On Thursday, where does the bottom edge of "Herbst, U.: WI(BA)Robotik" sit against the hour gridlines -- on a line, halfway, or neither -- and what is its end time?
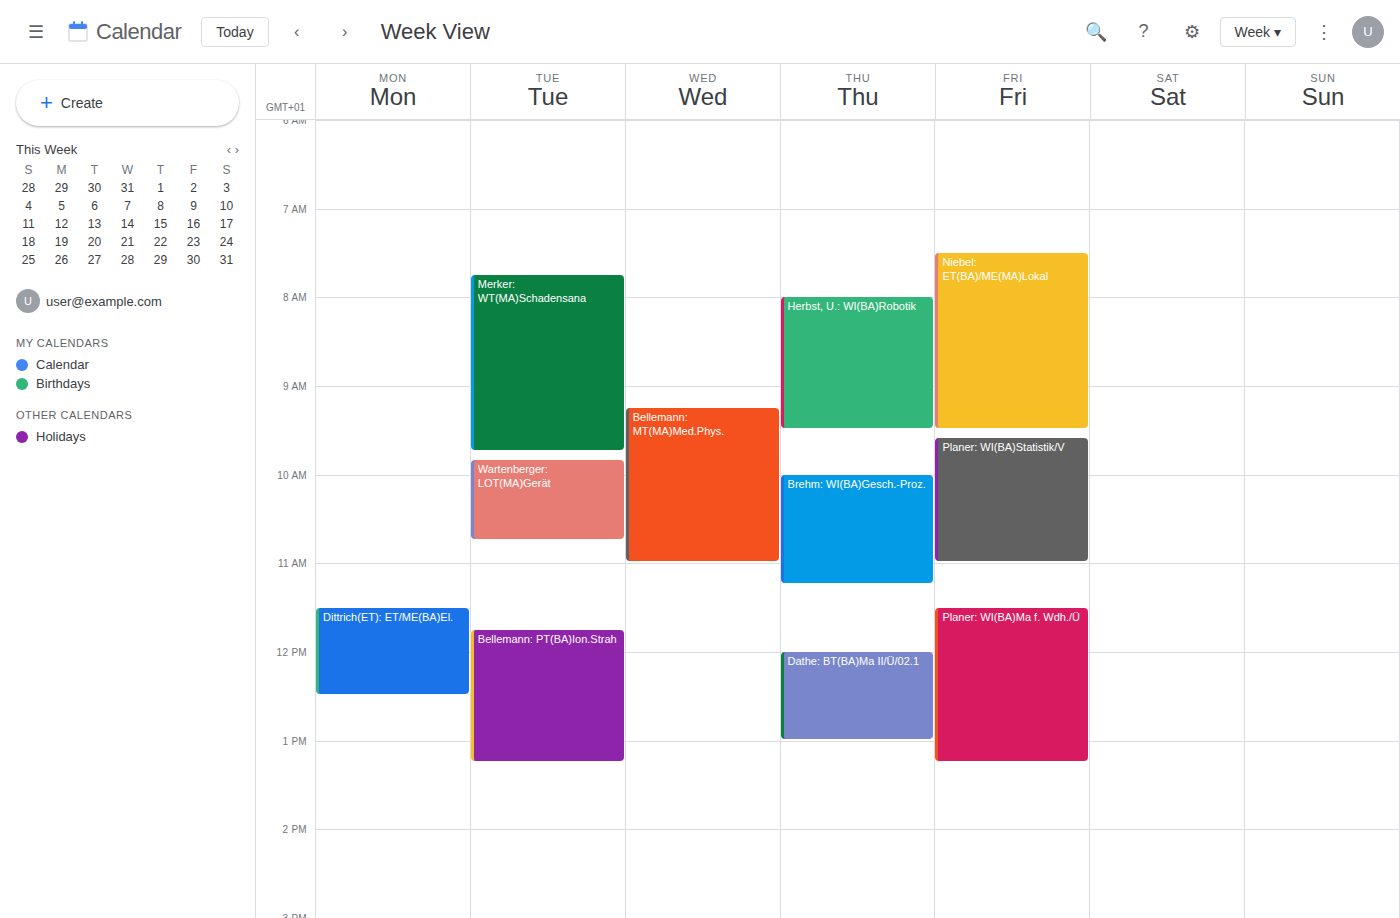
09:30 -- halfway between the 09:00 and 10:00 lines.